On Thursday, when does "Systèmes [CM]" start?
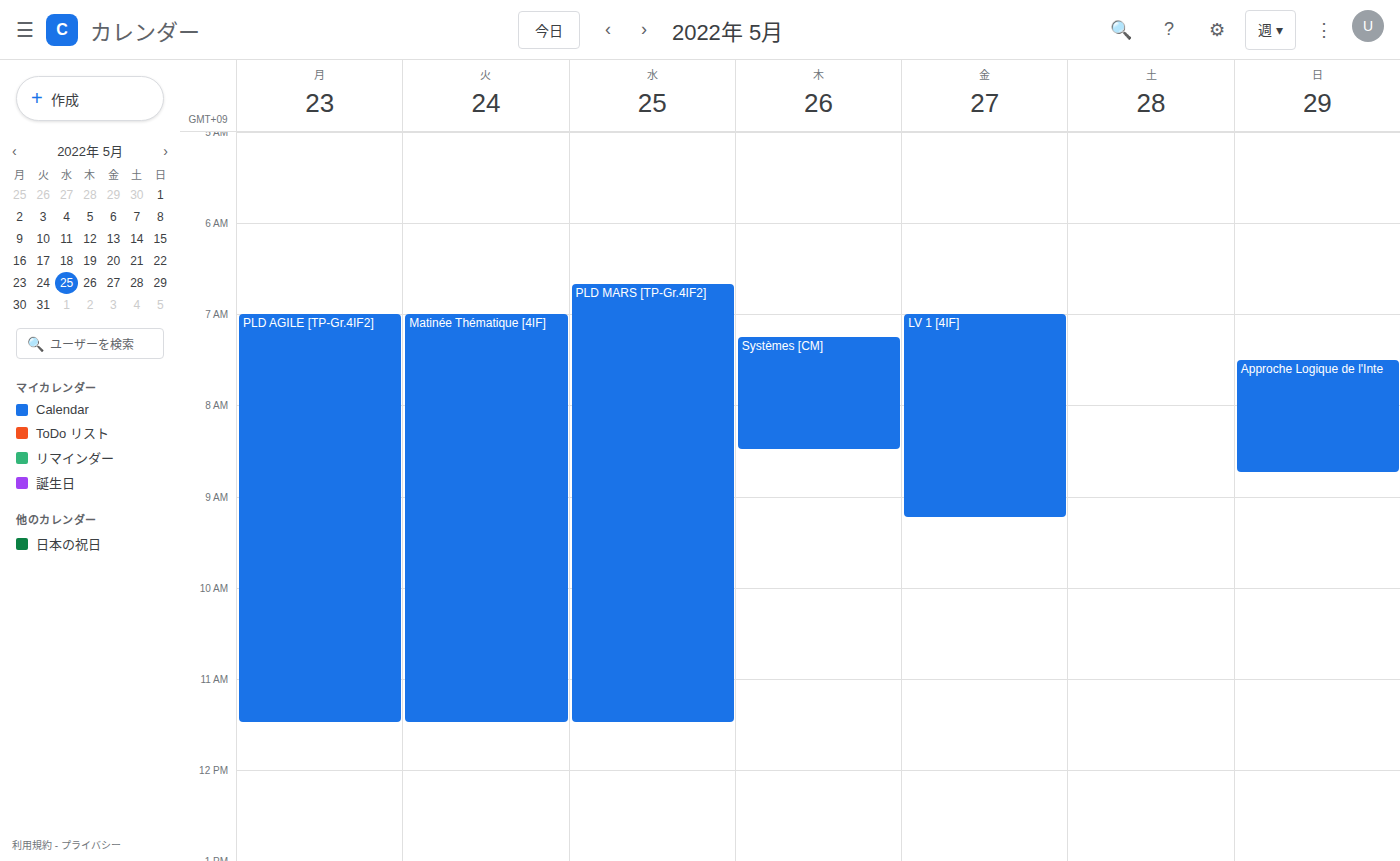
7:15 AM